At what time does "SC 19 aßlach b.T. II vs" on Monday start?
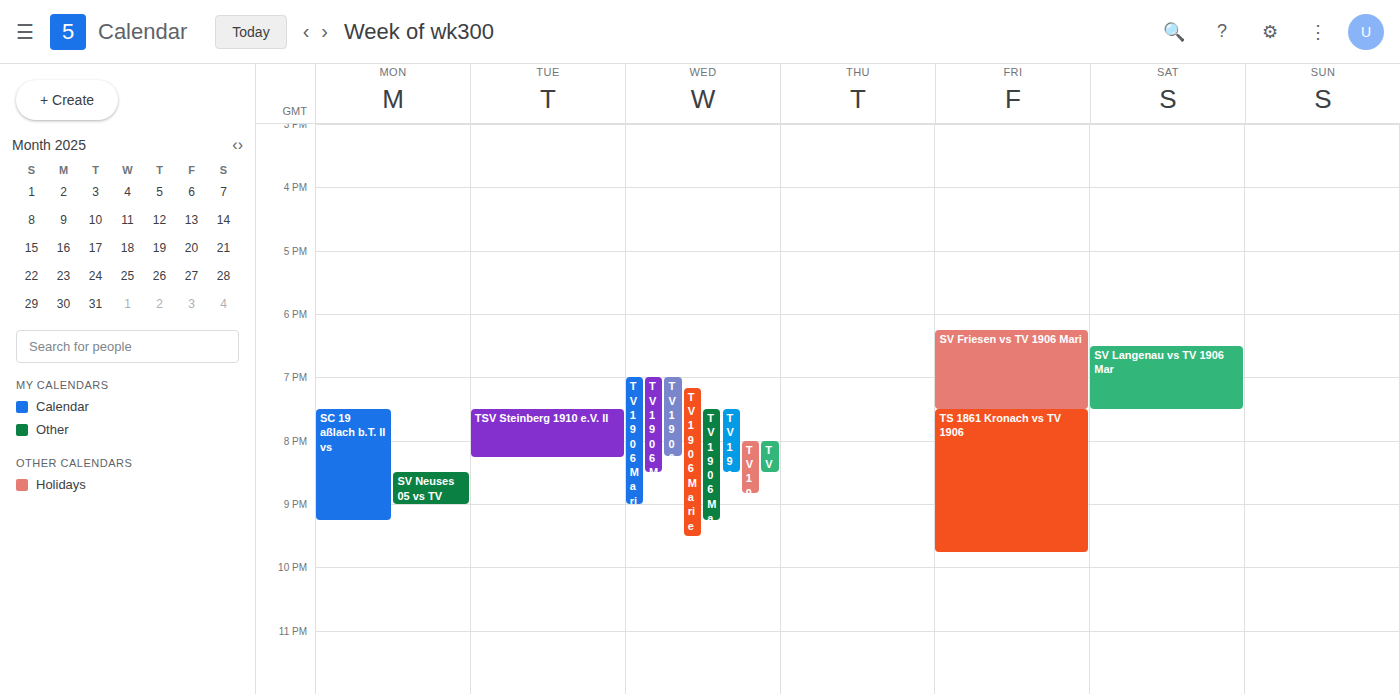
7:30 PM